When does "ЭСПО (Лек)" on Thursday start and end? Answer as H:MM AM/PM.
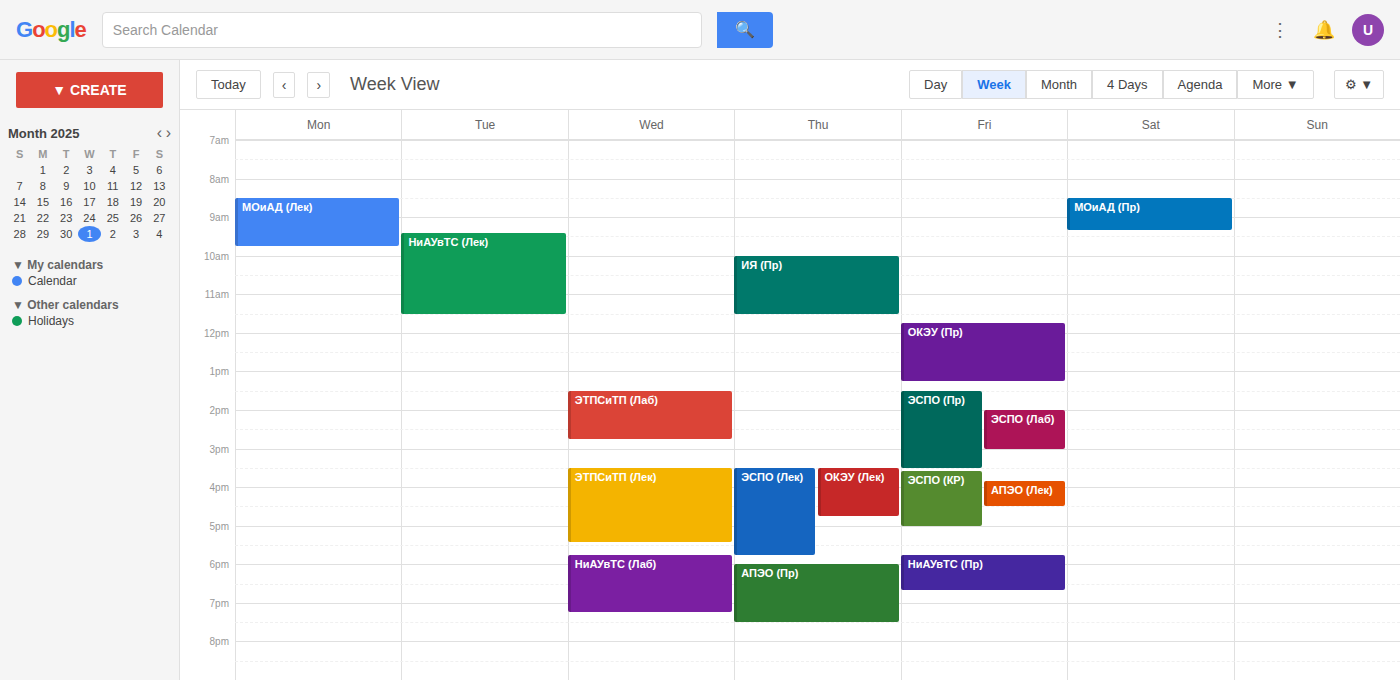
3:30 PM to 5:45 PM